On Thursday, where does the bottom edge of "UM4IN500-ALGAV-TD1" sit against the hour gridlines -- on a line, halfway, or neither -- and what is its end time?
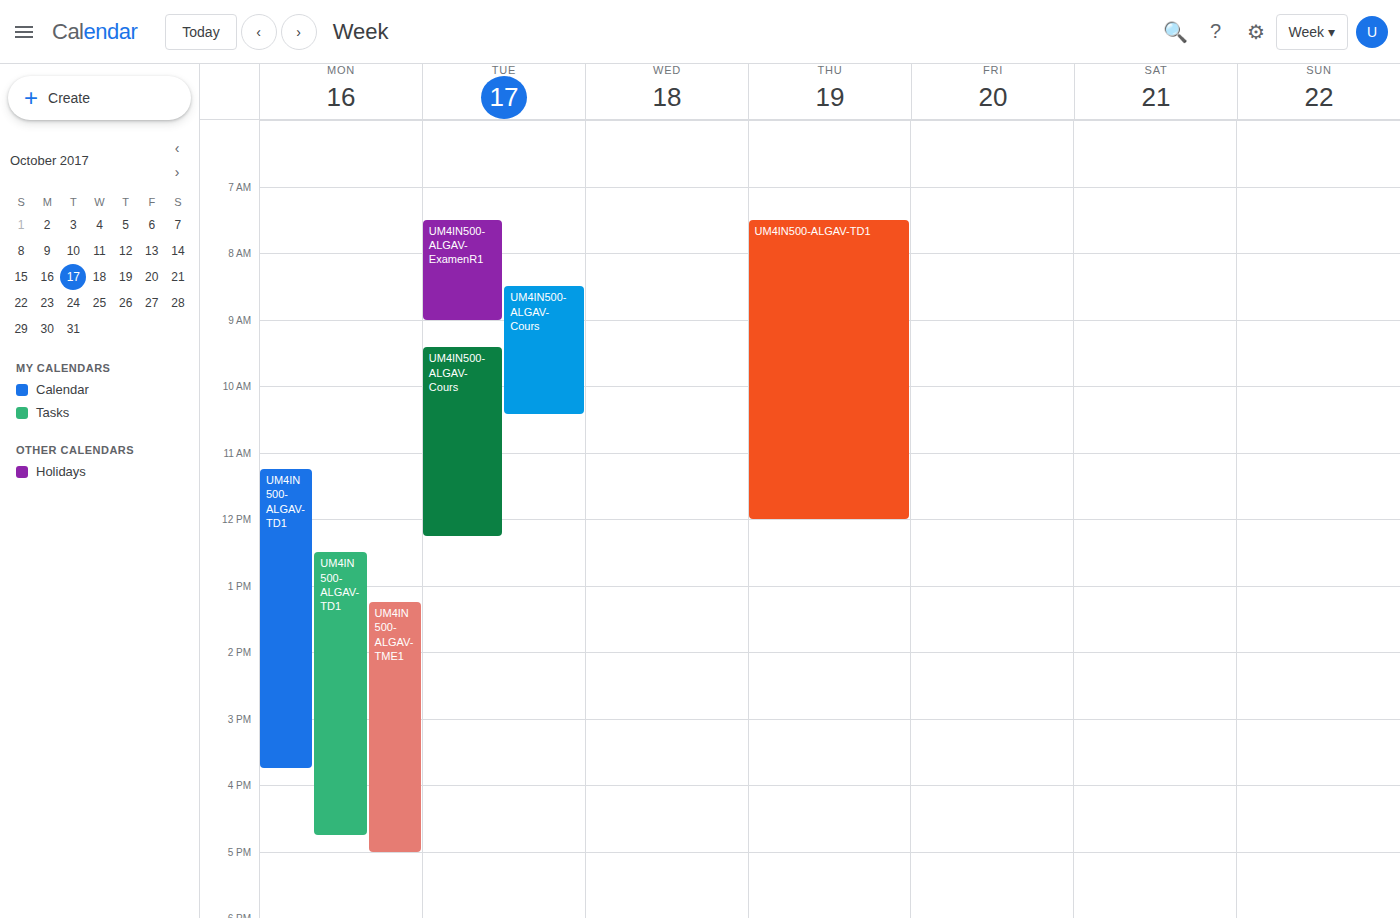
12:00 PM -- exactly on the 12 PM line.